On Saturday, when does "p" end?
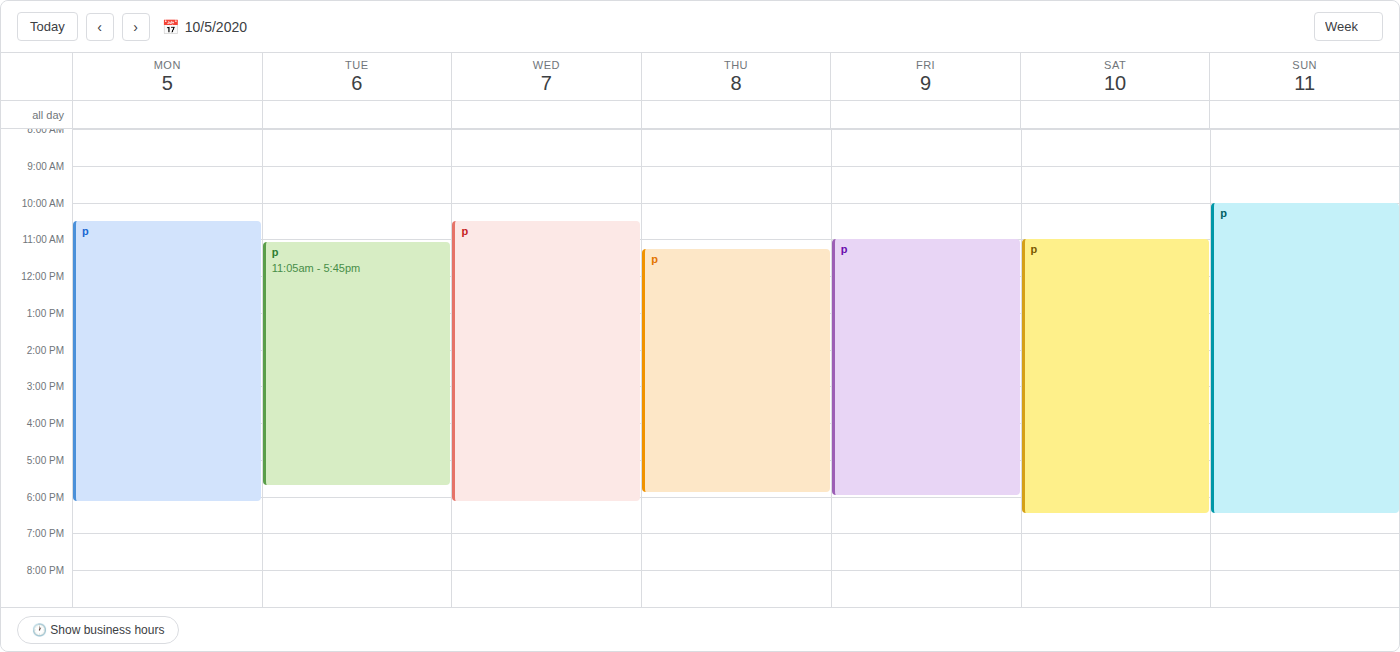
6:30 PM